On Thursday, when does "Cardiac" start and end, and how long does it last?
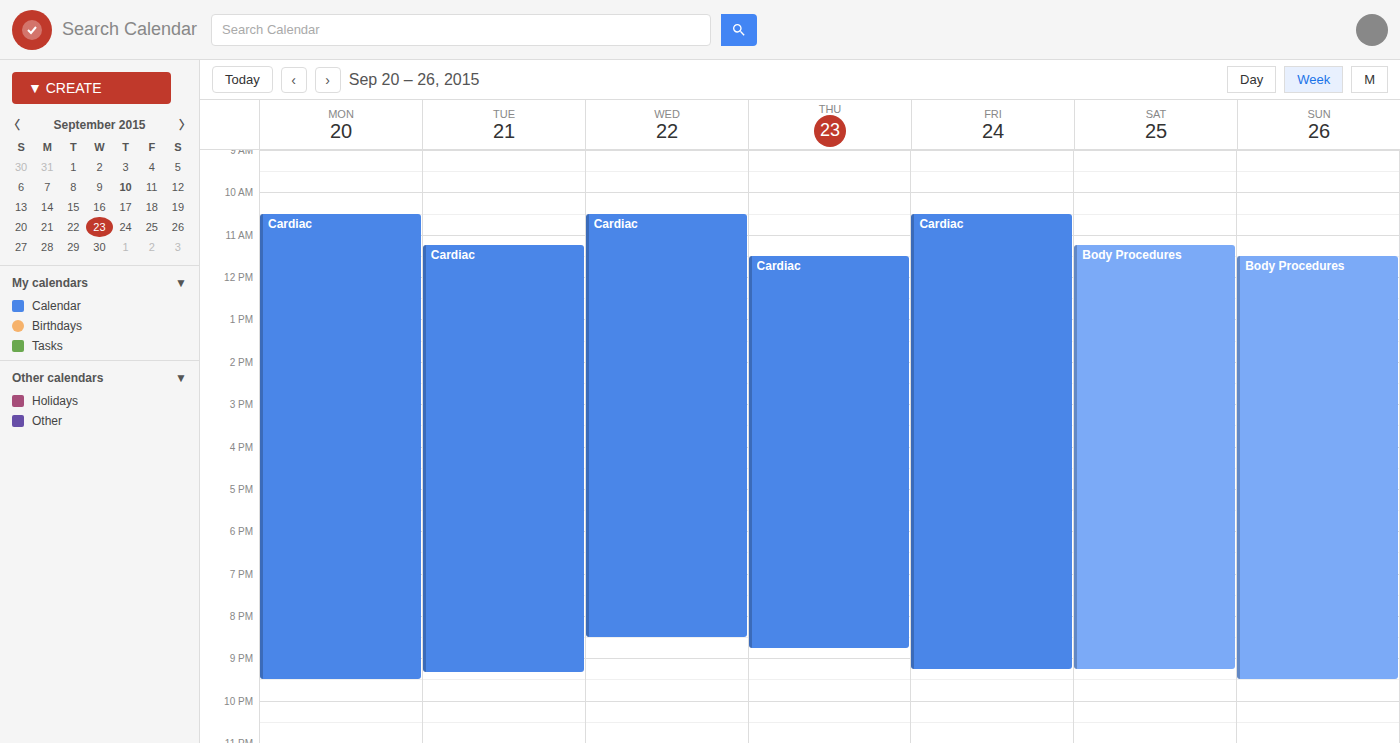
11:30 AM to 8:45 PM, 9 hours 15 minutes